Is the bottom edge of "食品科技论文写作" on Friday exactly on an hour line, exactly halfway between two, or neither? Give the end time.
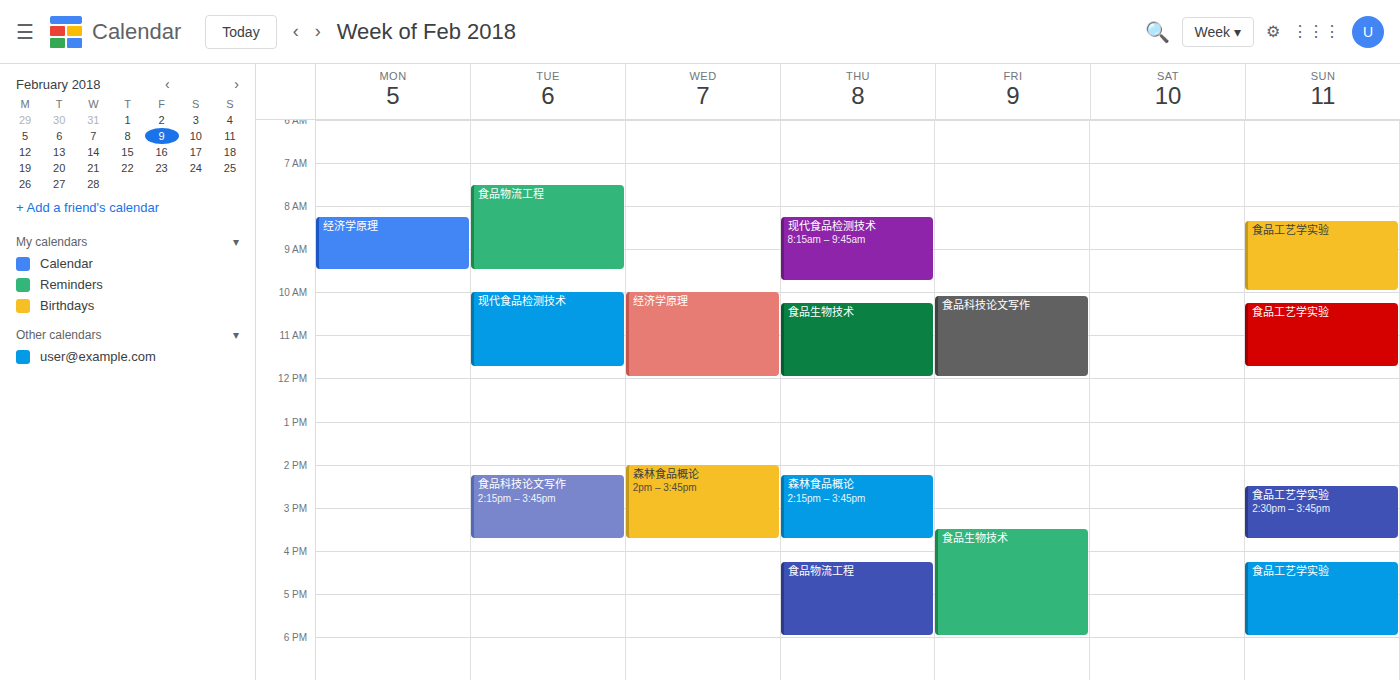
12:00 PM -- exactly on the 12 PM line.